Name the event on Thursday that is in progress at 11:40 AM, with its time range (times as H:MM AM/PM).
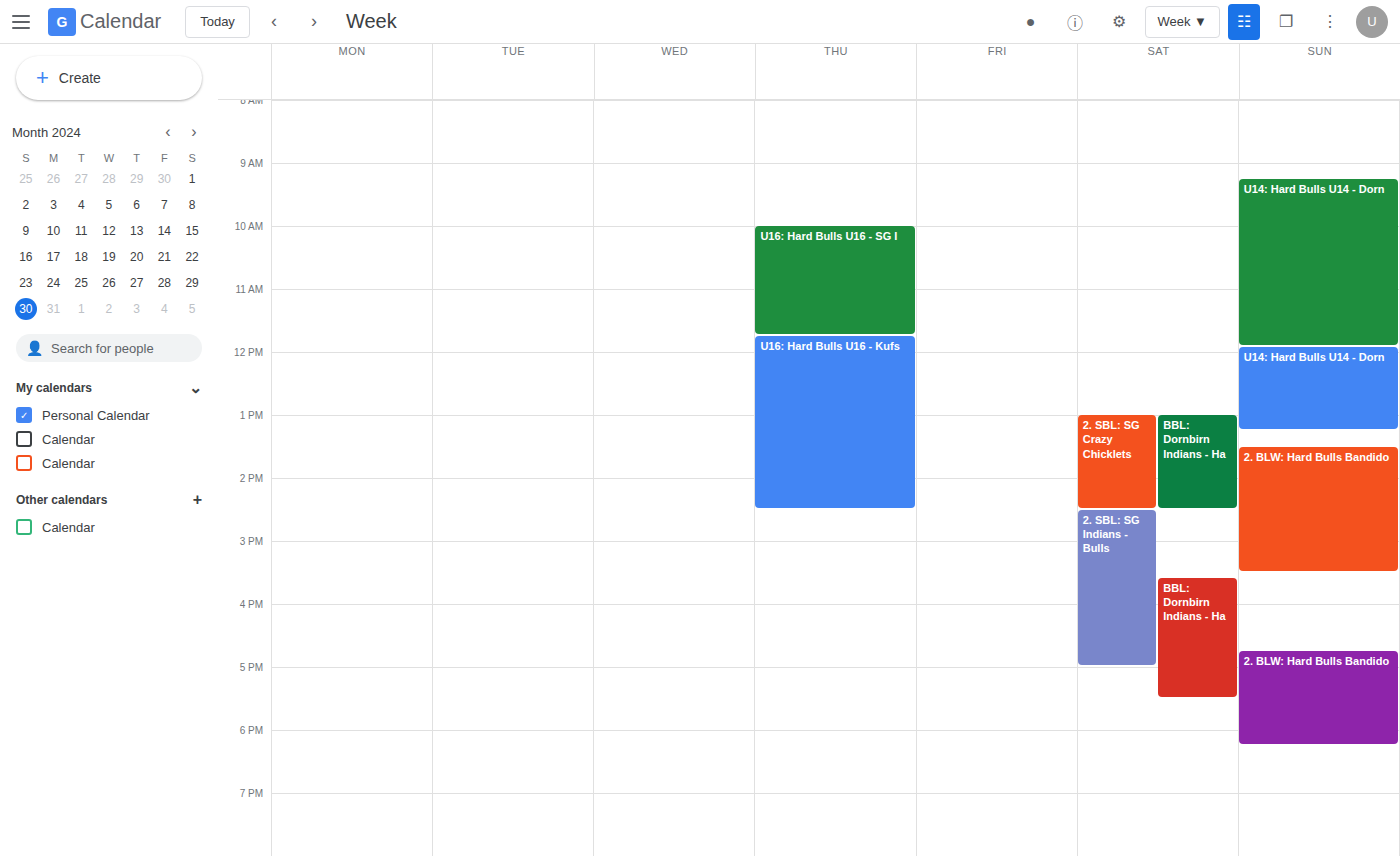
"U16: Hard Bulls U16 - SG I", 10:00 AM to 11:45 AM